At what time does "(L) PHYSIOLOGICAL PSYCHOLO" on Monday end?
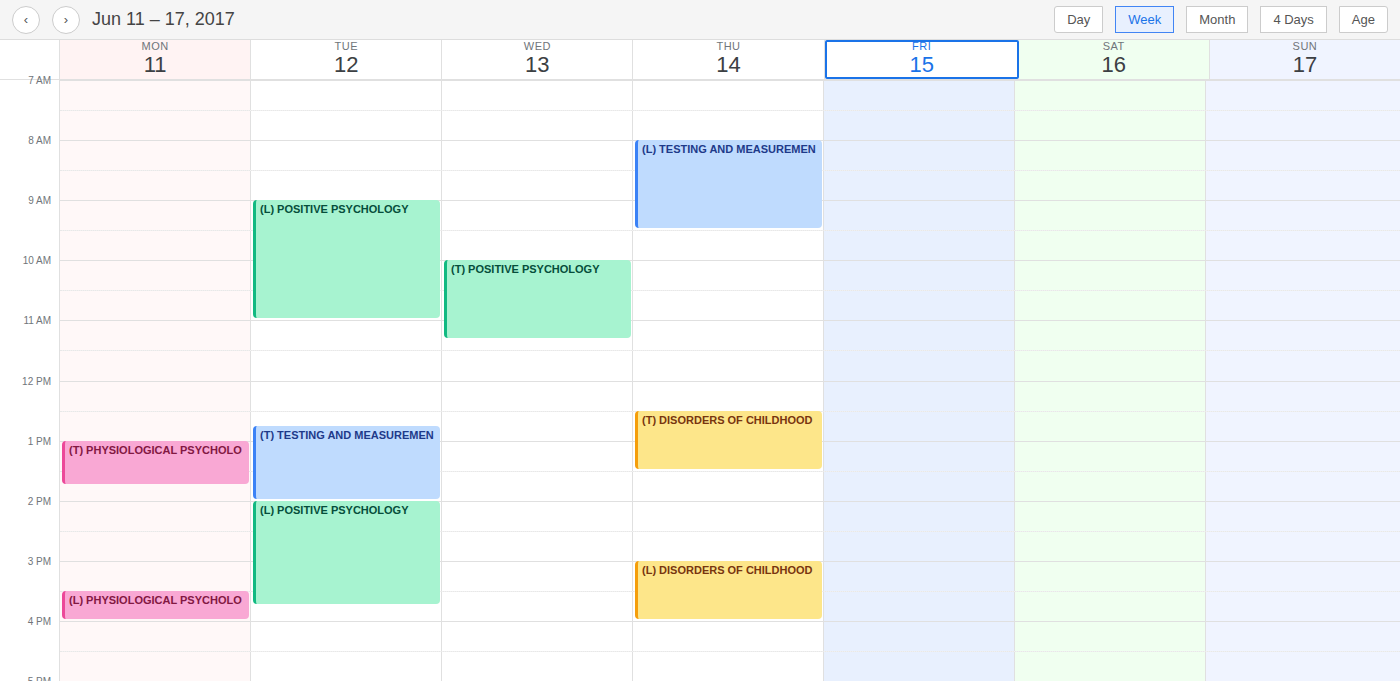
4:00 PM